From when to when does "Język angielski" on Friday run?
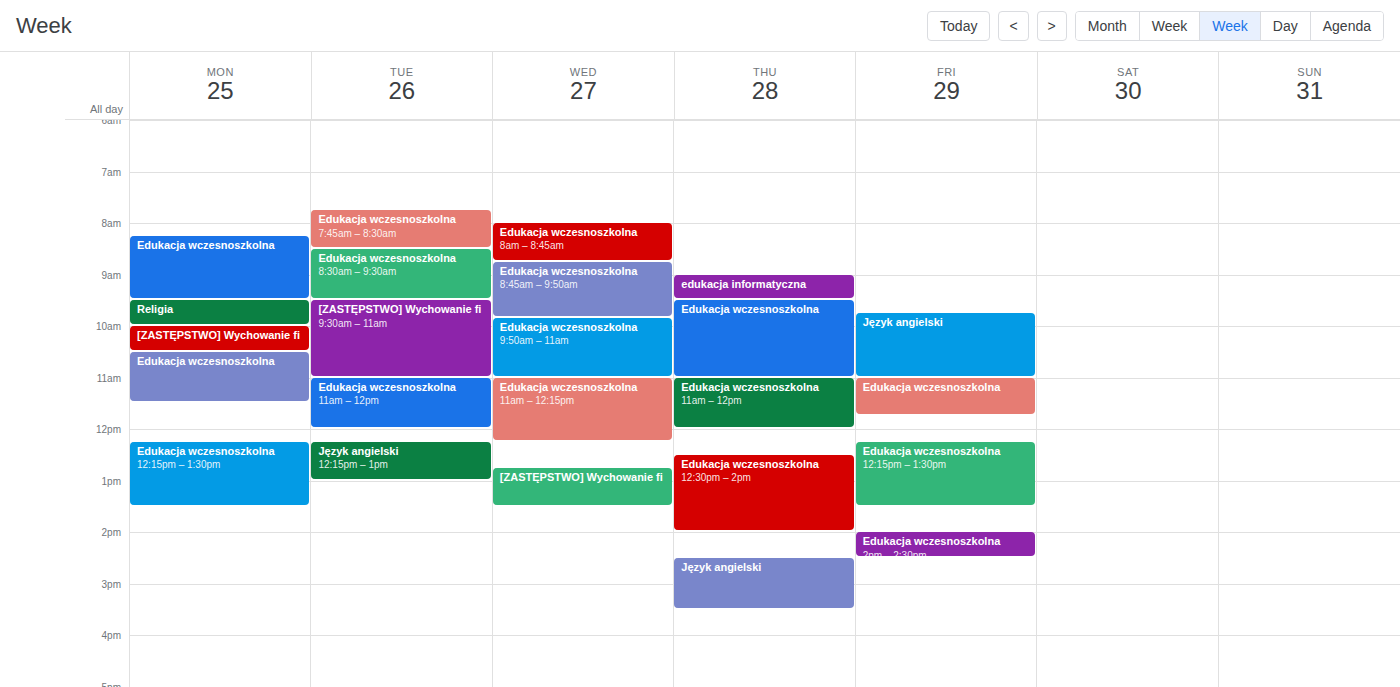
9:45 AM to 11:00 AM